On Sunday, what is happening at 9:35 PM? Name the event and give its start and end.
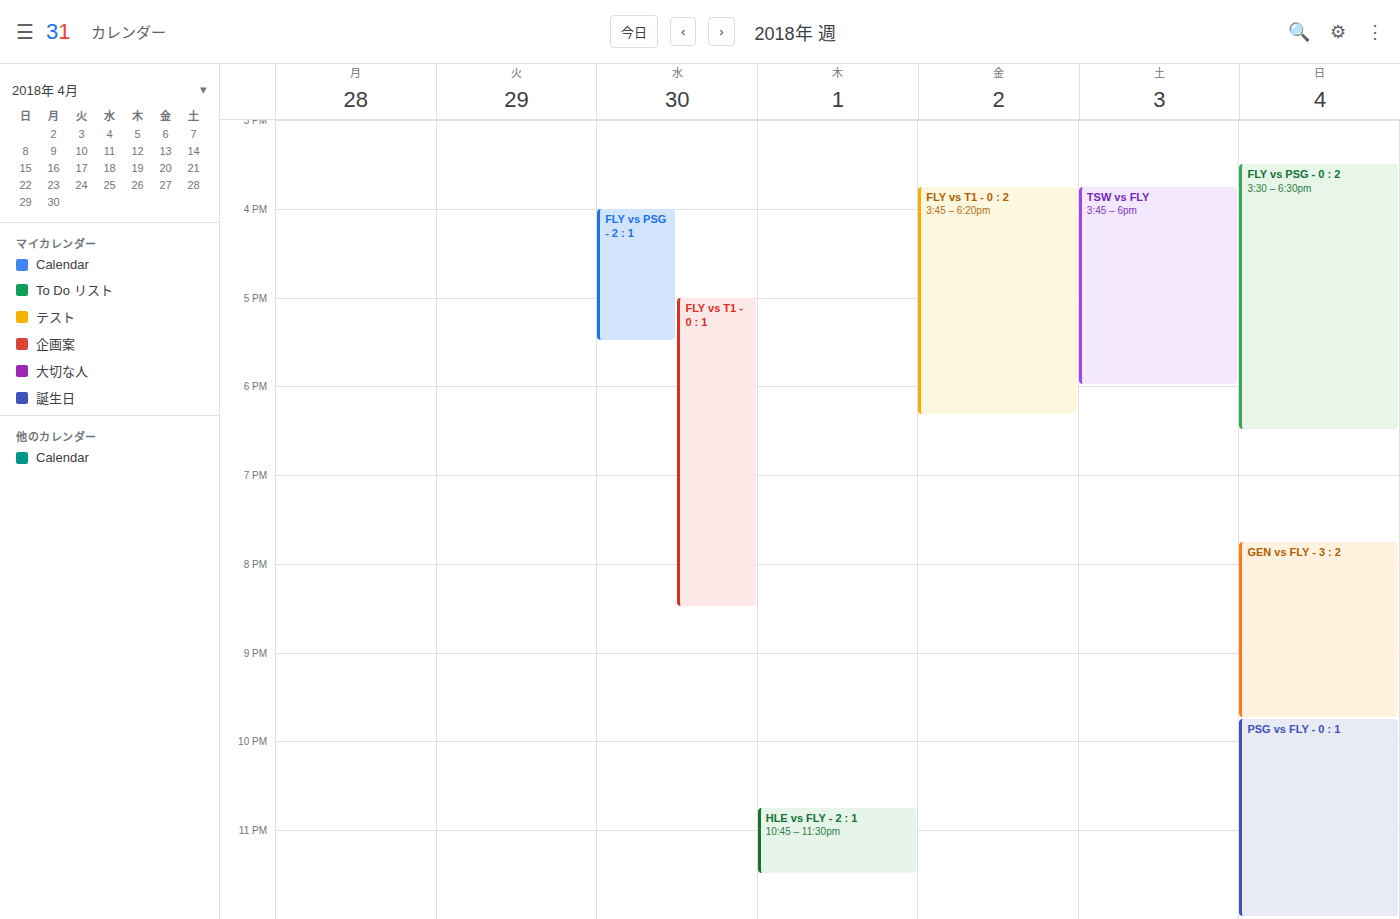
"GEN vs FLY - 3 : 2", 7:45 PM to 9:45 PM